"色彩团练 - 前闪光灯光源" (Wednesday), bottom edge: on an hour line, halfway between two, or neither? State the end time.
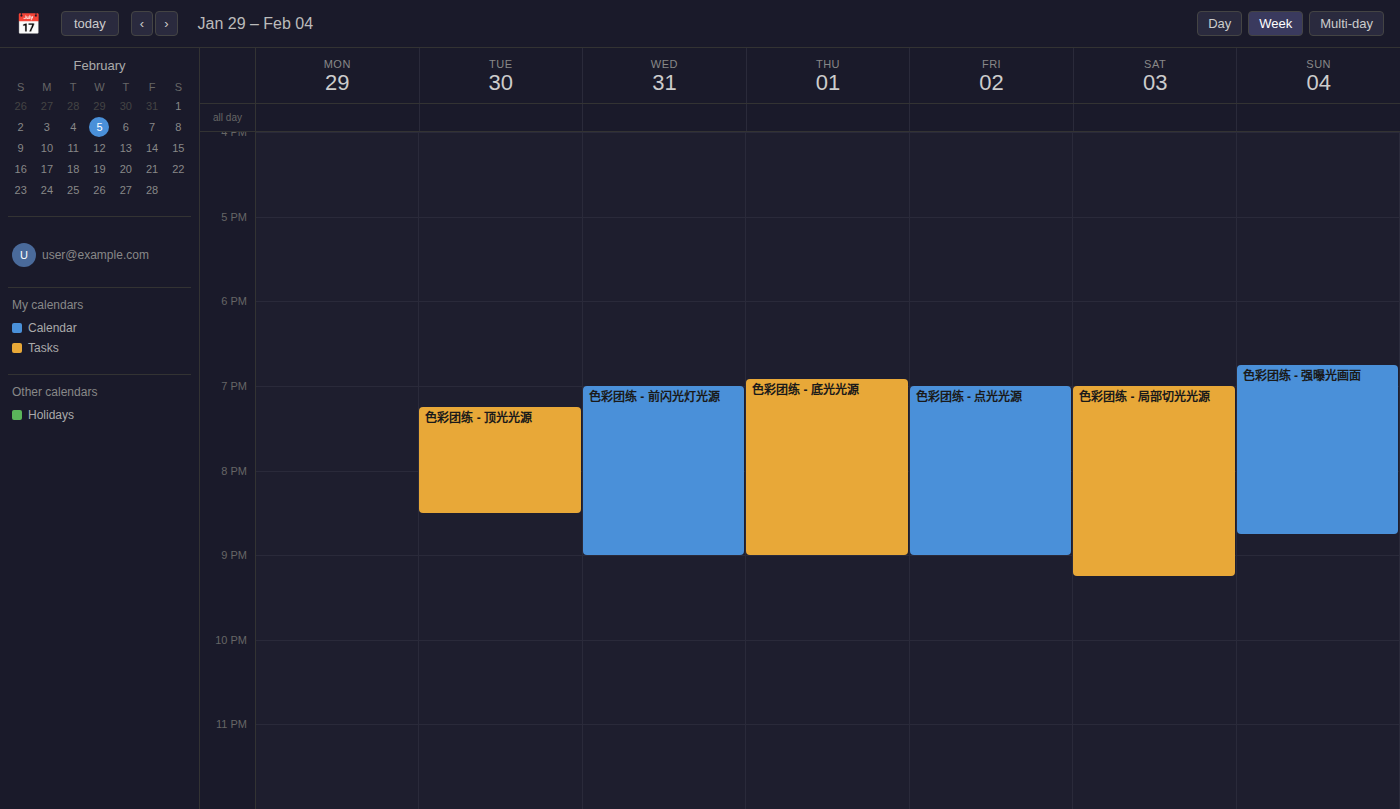
21:00 -- exactly on the 21:00 line.